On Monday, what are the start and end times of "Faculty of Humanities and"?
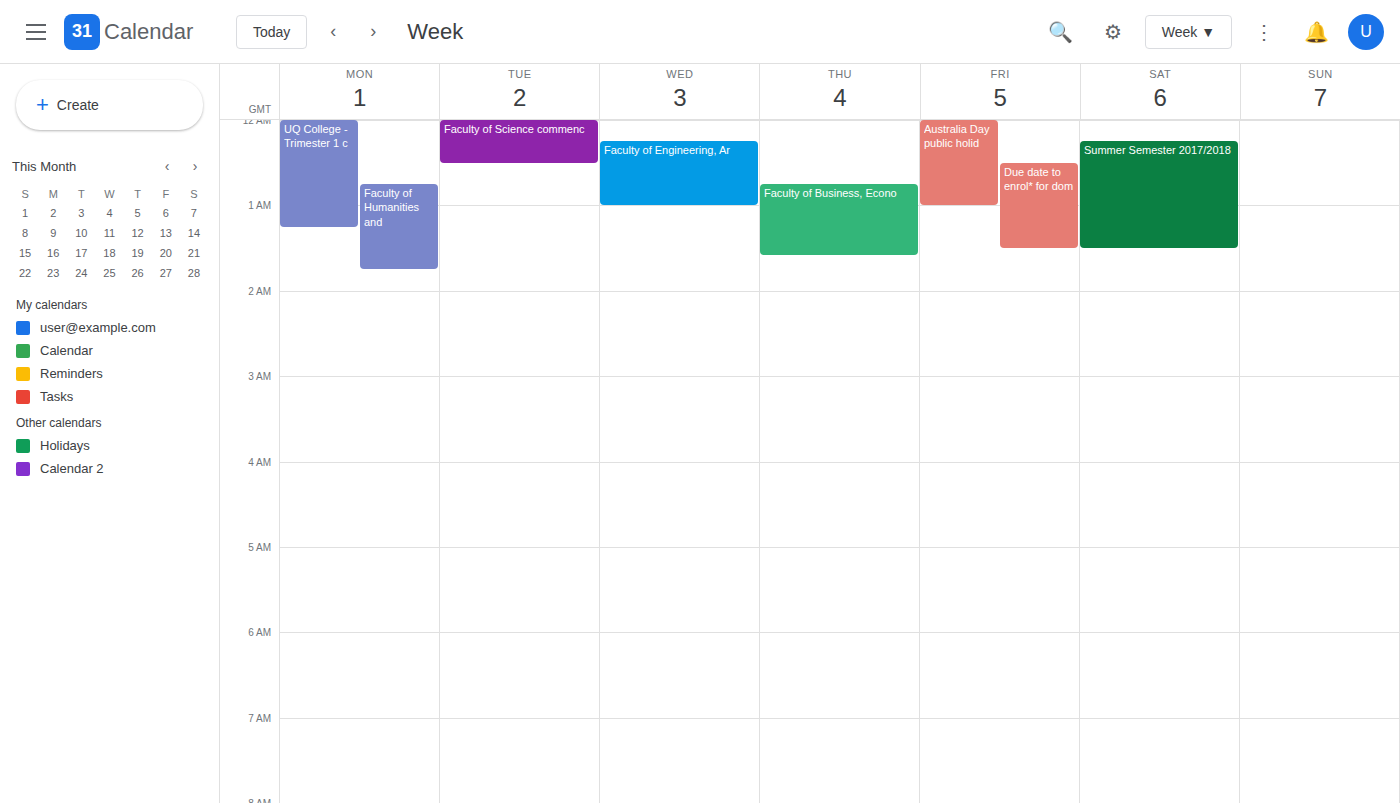
12:45 AM to 1:45 AM